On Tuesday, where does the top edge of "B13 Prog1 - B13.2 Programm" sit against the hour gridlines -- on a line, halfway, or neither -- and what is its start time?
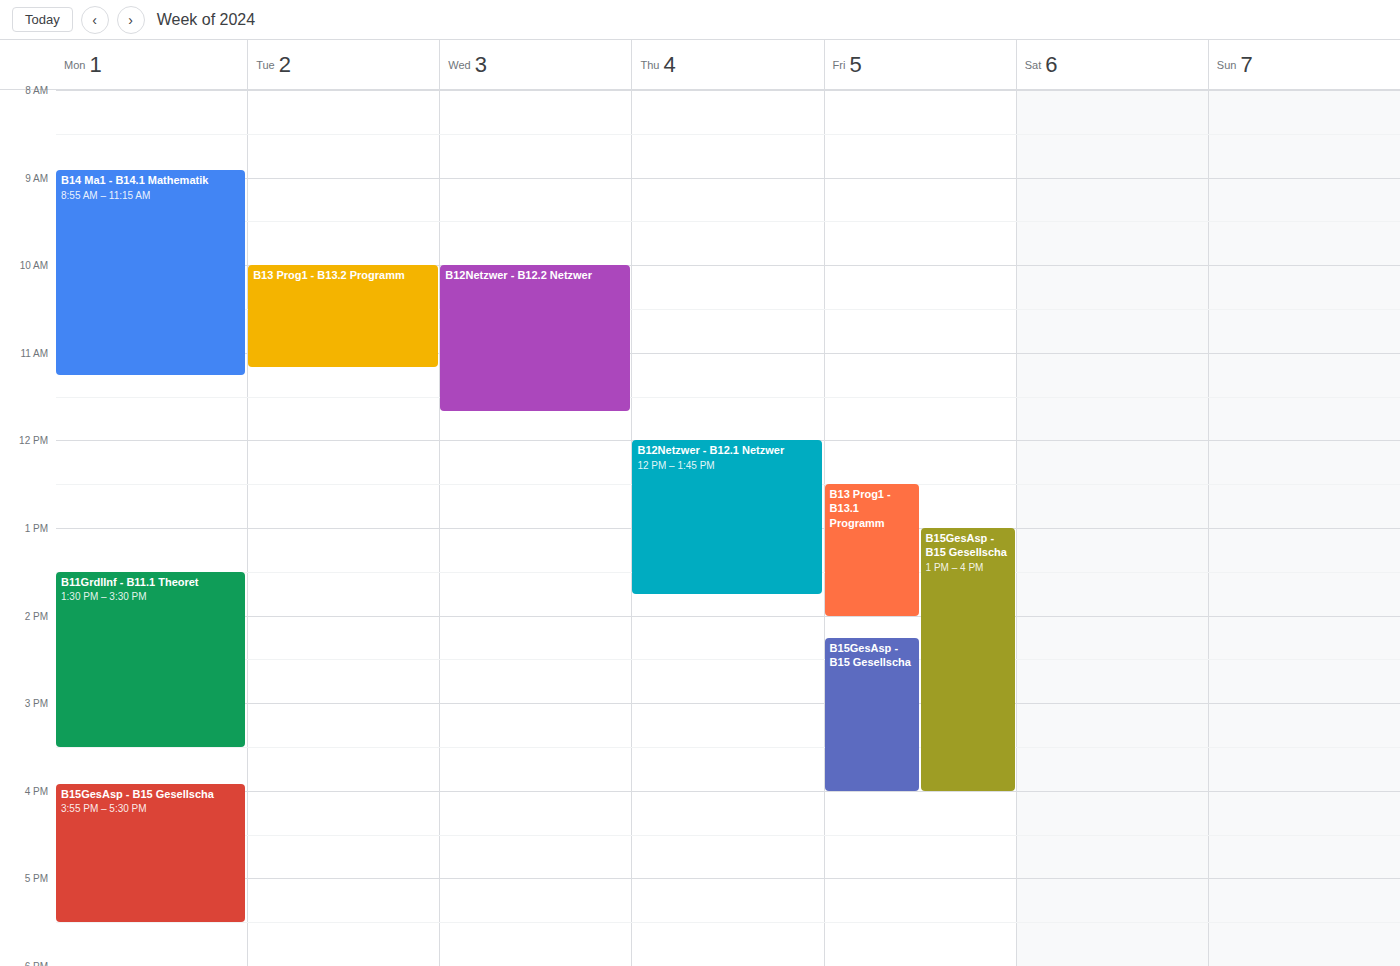
10:00 AM -- exactly on the 10 AM line.